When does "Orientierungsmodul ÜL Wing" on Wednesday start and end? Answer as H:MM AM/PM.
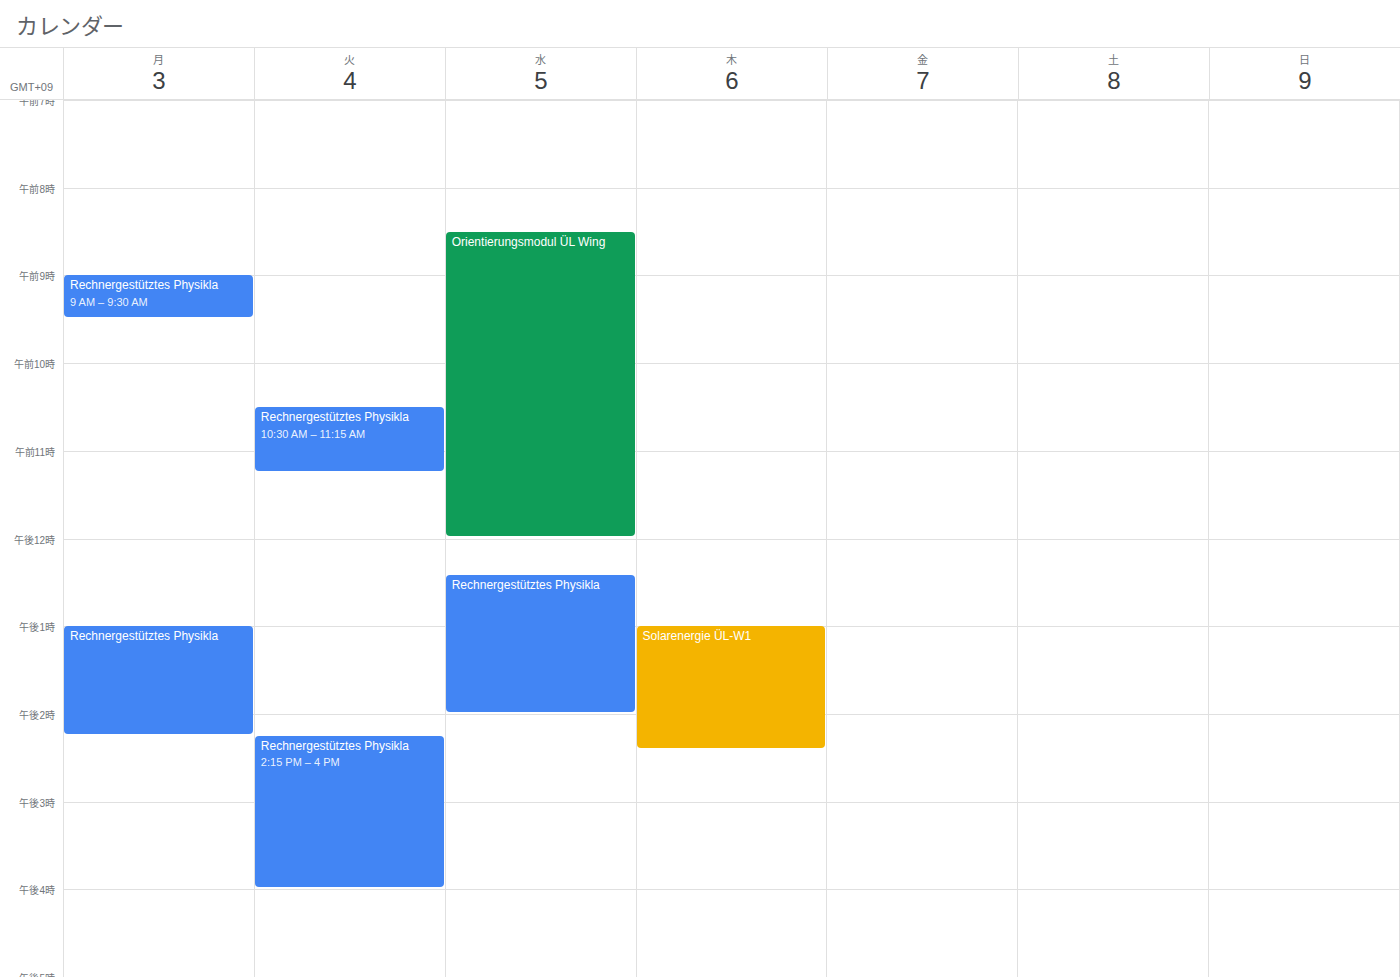
8:30 AM to 12:00 PM